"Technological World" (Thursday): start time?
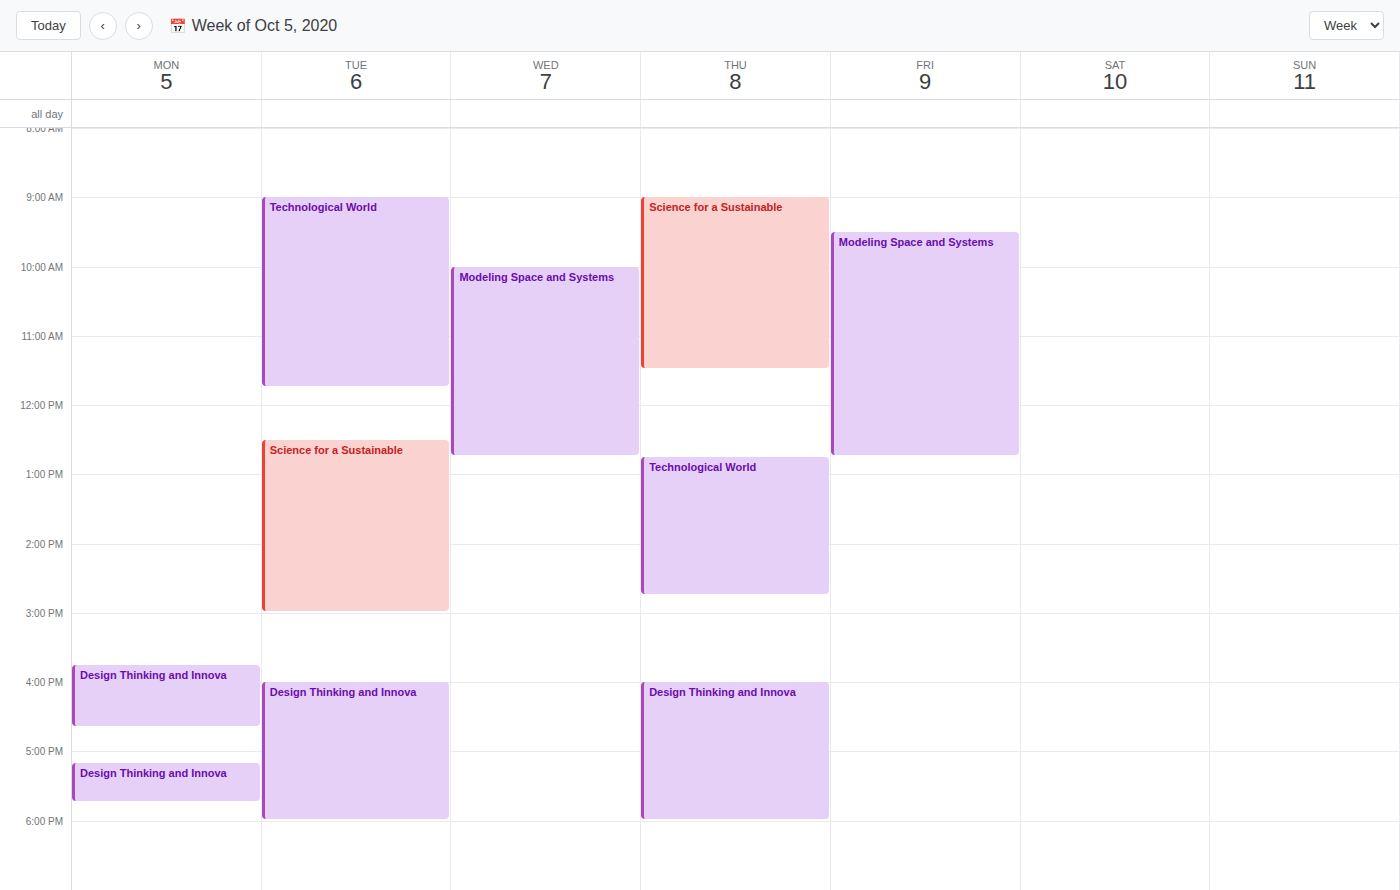
12:45 PM